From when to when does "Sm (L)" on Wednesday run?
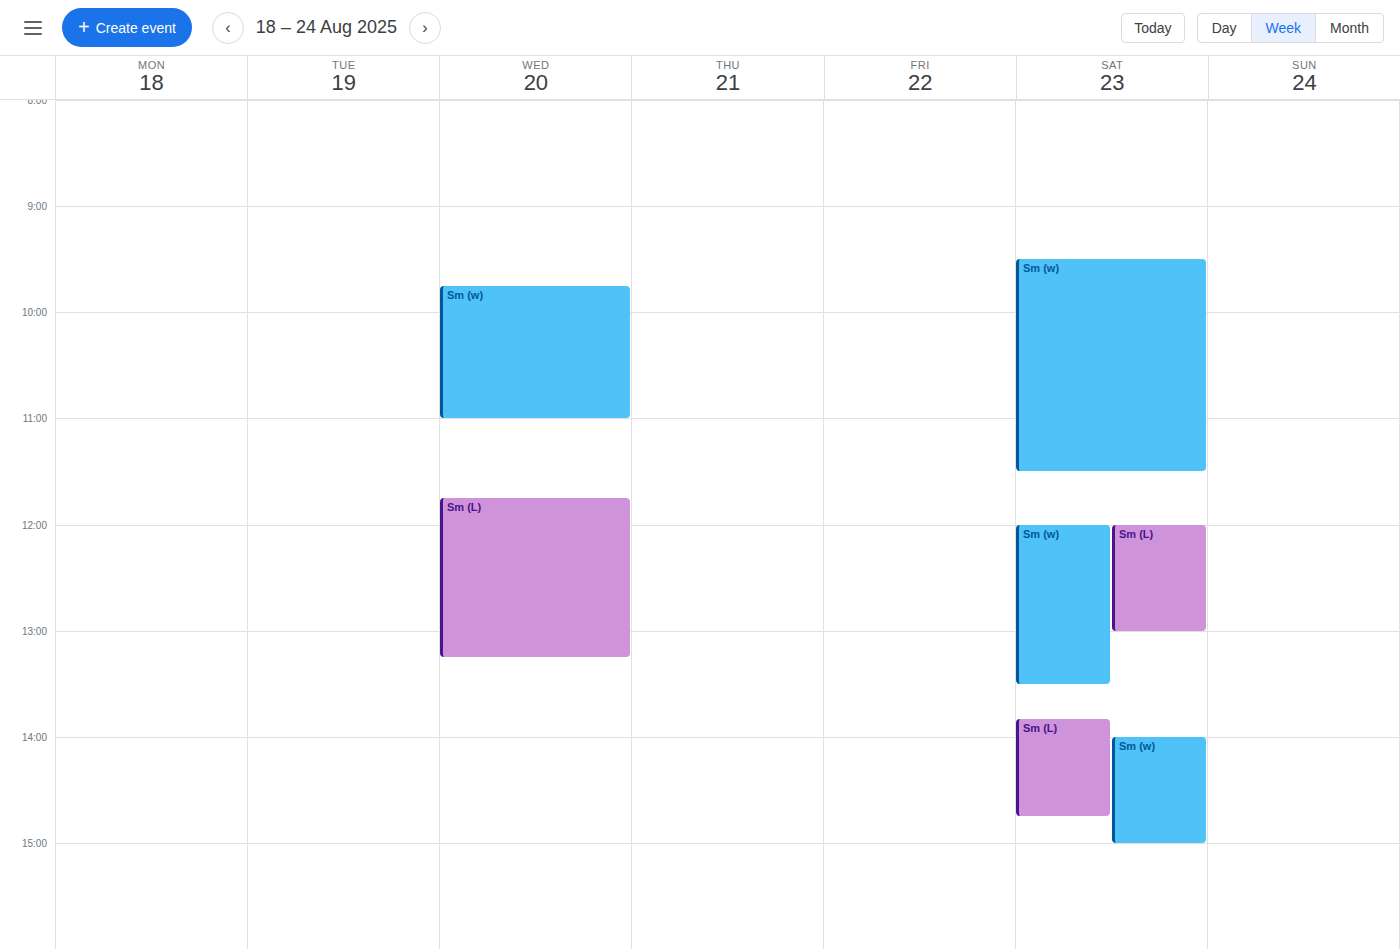
11:45 AM to 1:15 PM